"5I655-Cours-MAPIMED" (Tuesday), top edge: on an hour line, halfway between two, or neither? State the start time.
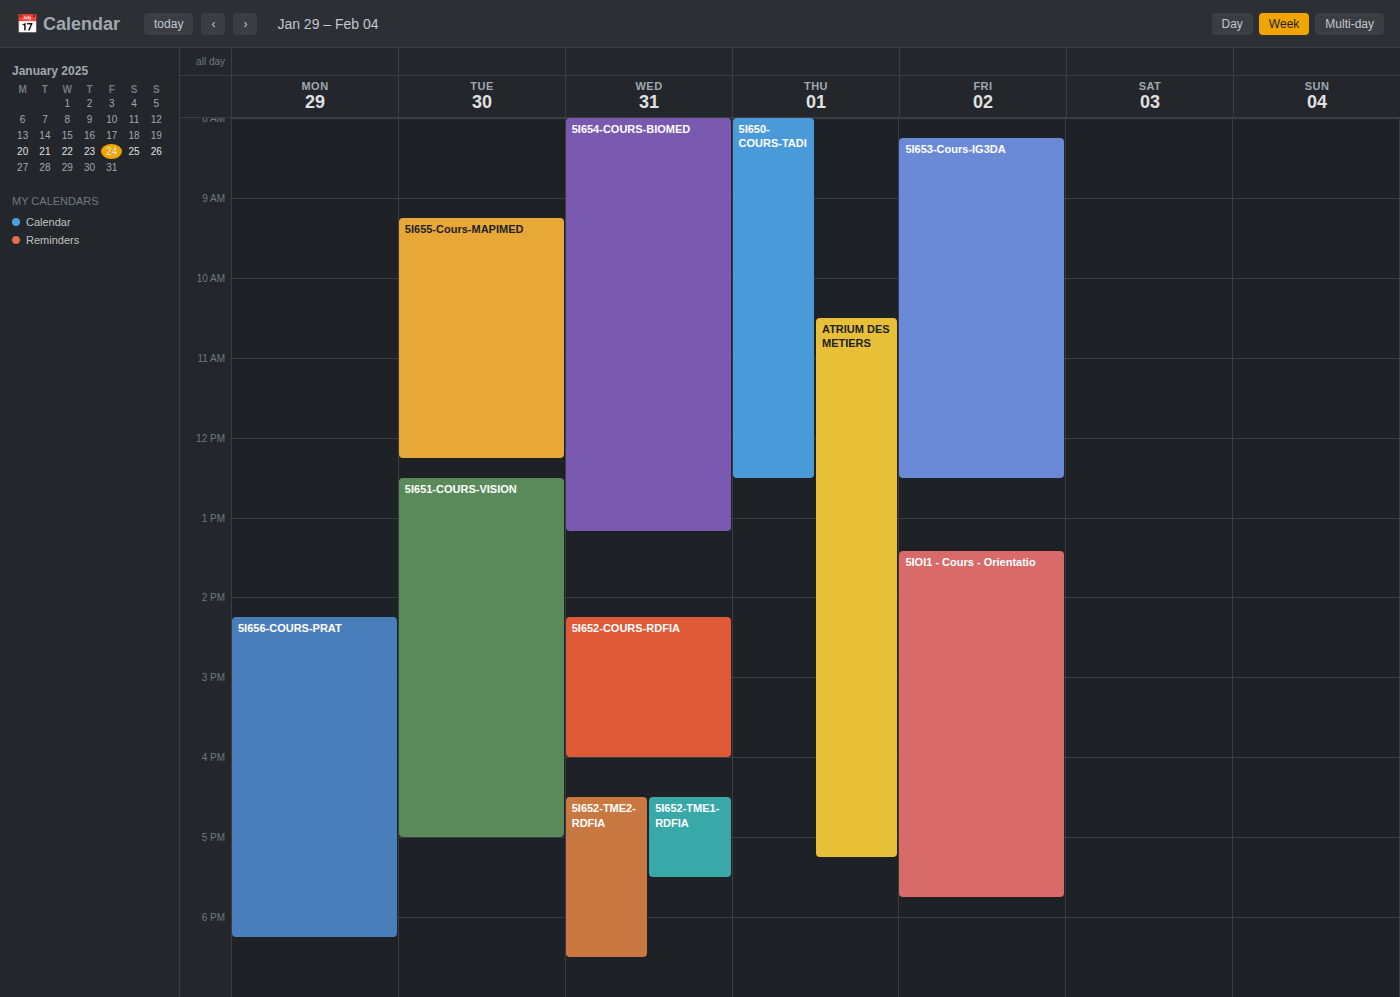
9:15 AM -- neither: a quarter of the way from the 9 AM line to the 10 AM line.